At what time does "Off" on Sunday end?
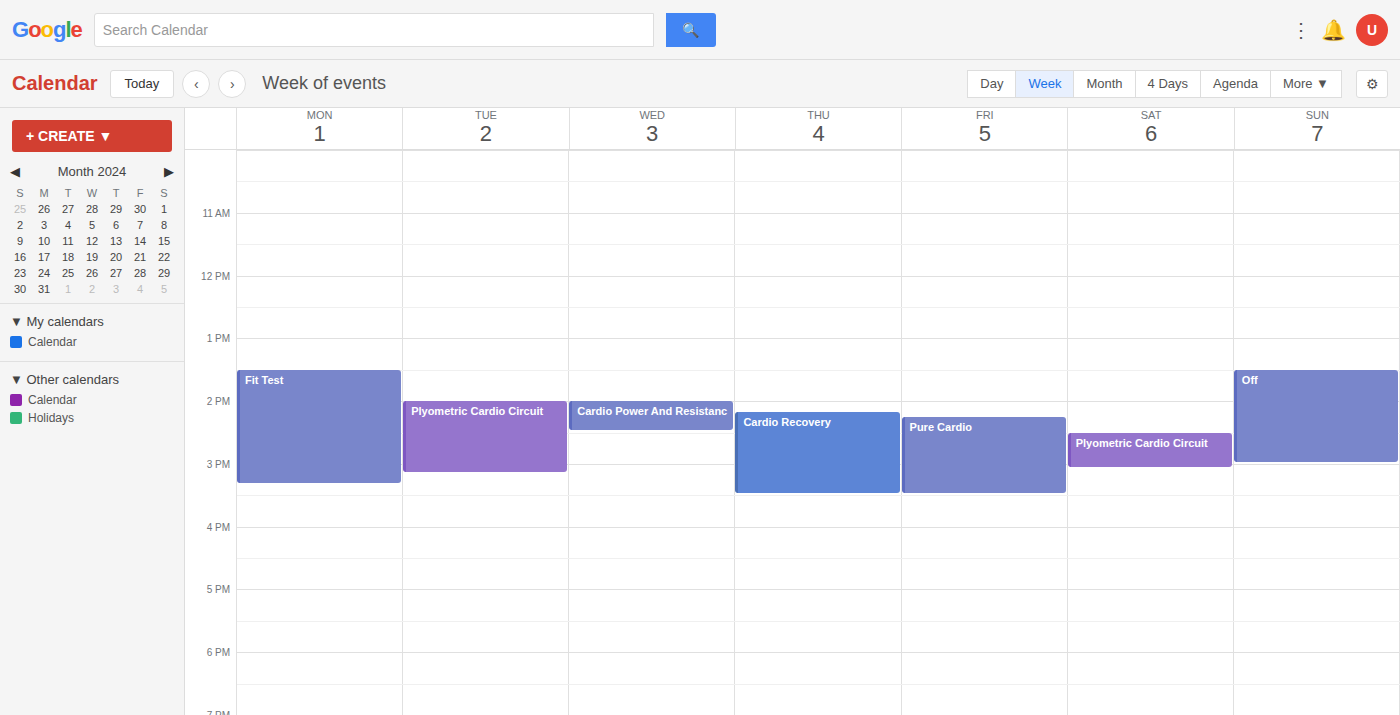
3:00 PM